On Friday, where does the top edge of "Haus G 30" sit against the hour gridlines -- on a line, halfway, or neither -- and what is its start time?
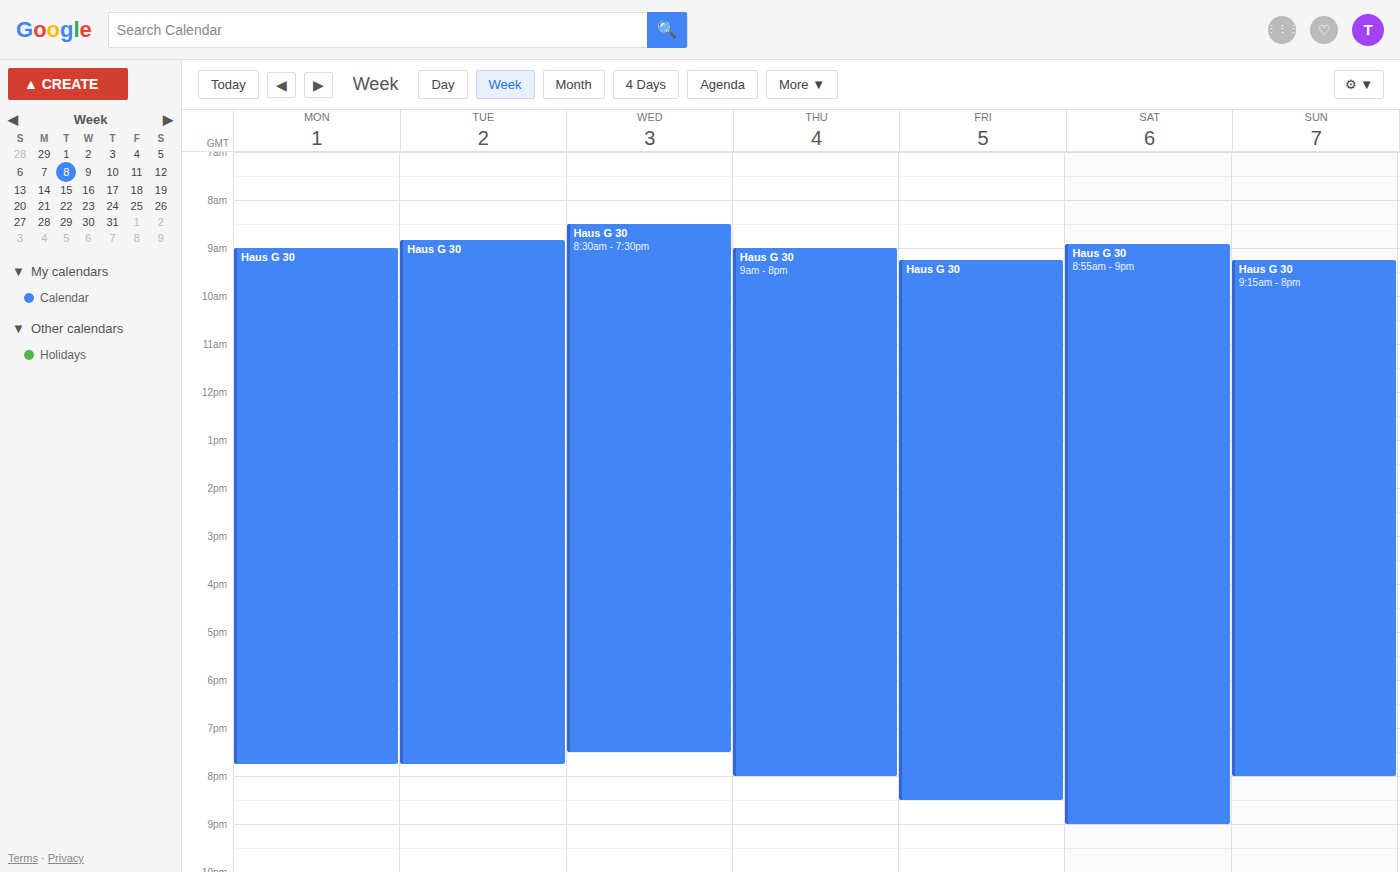
9:15 AM -- neither: a quarter of the way from the 9 AM line to the 10 AM line.